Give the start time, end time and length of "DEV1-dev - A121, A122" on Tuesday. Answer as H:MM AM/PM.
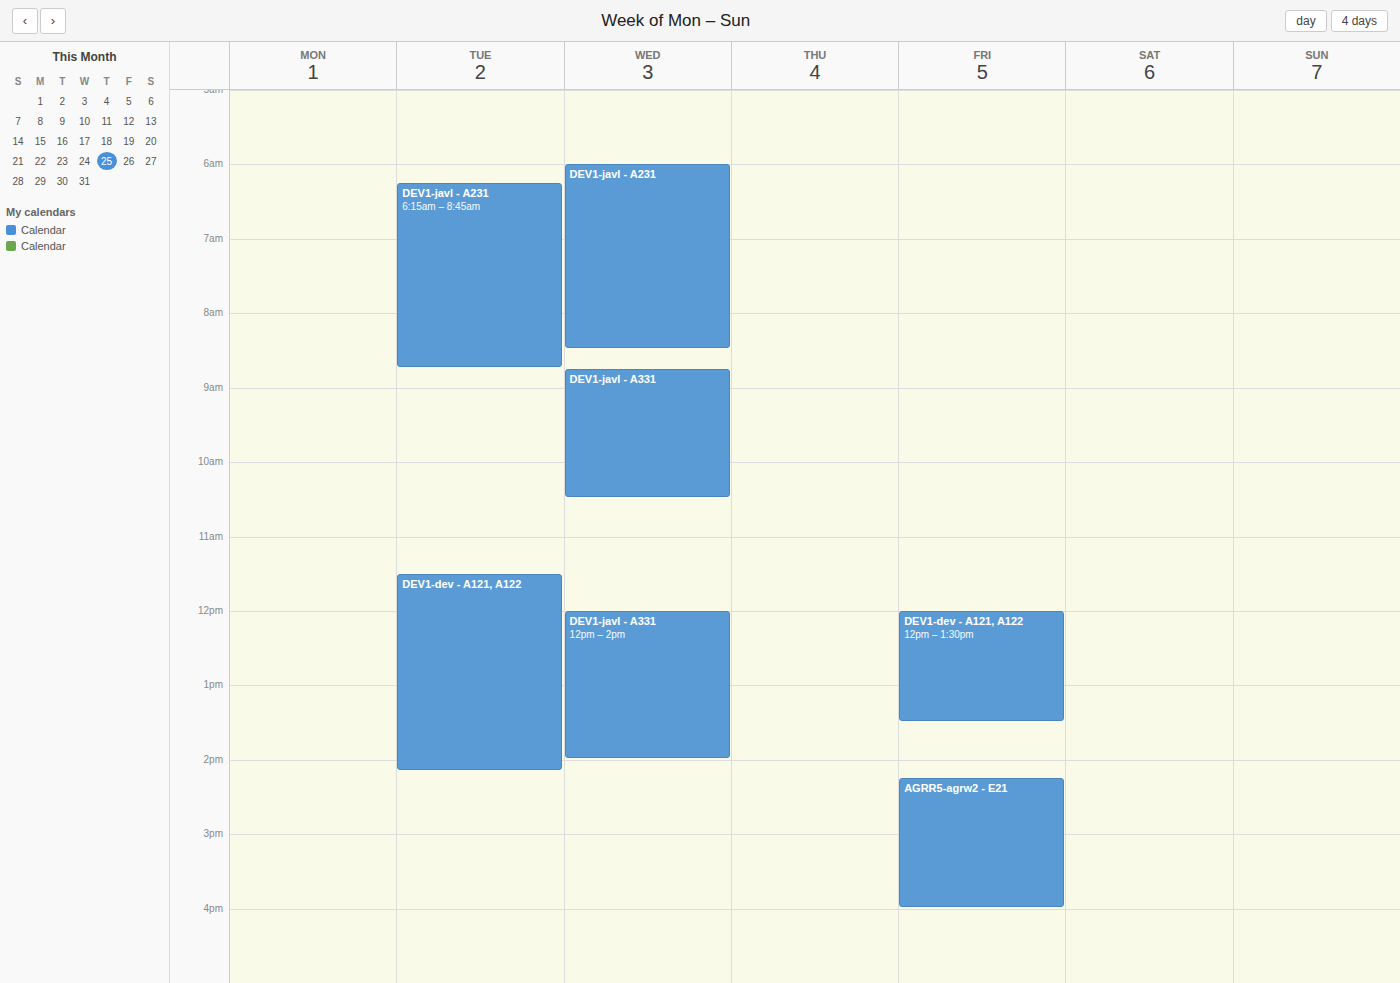
11:30 AM to 2:10 PM, 2 hours 40 minutes